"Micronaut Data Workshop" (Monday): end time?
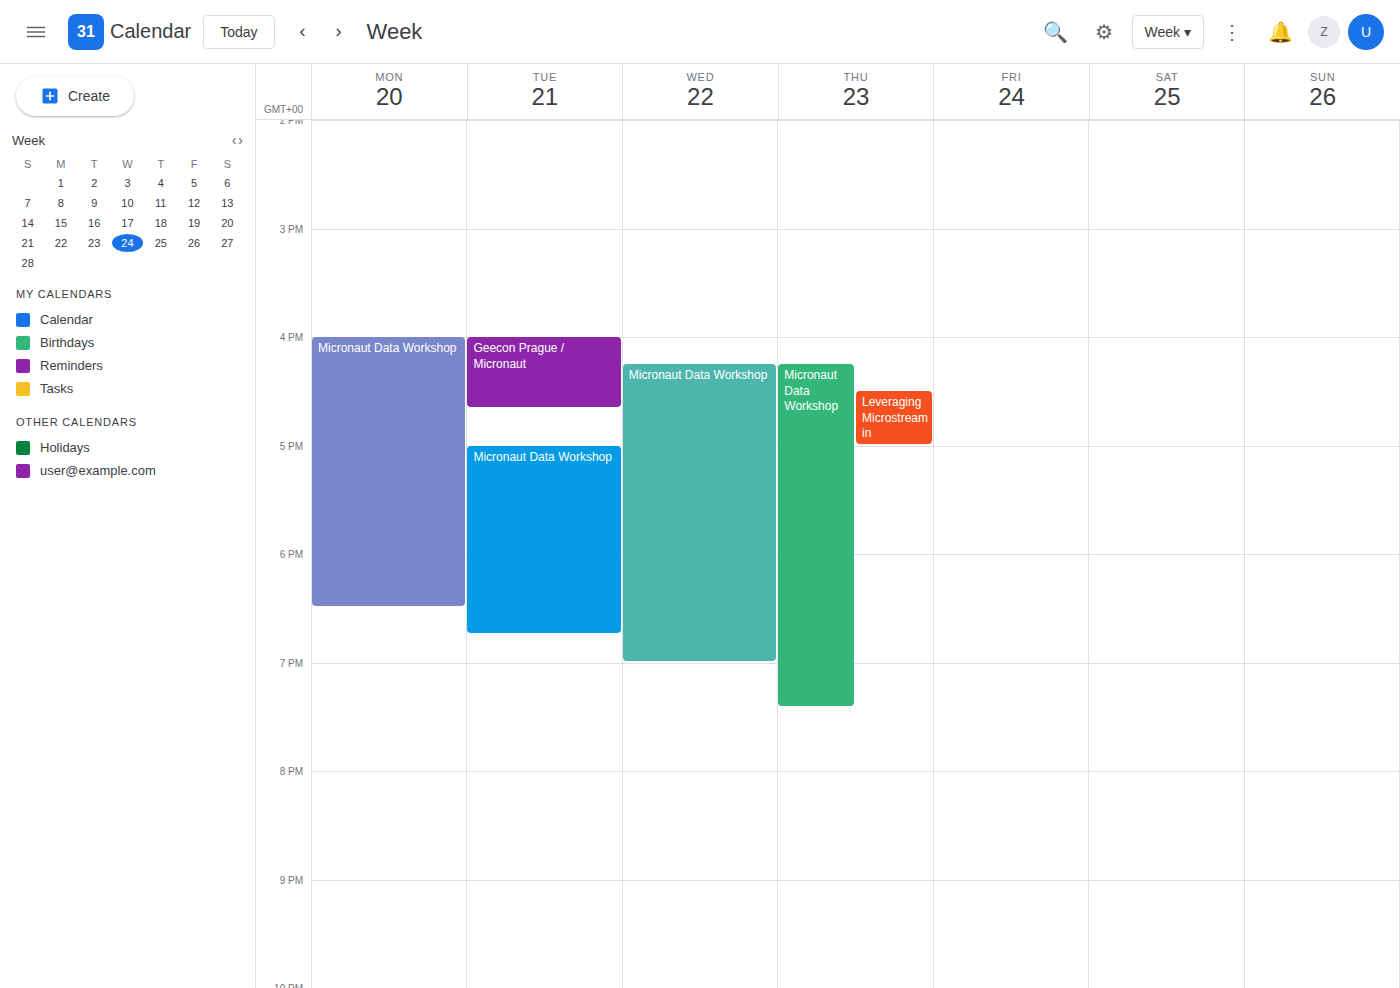
6:30 PM